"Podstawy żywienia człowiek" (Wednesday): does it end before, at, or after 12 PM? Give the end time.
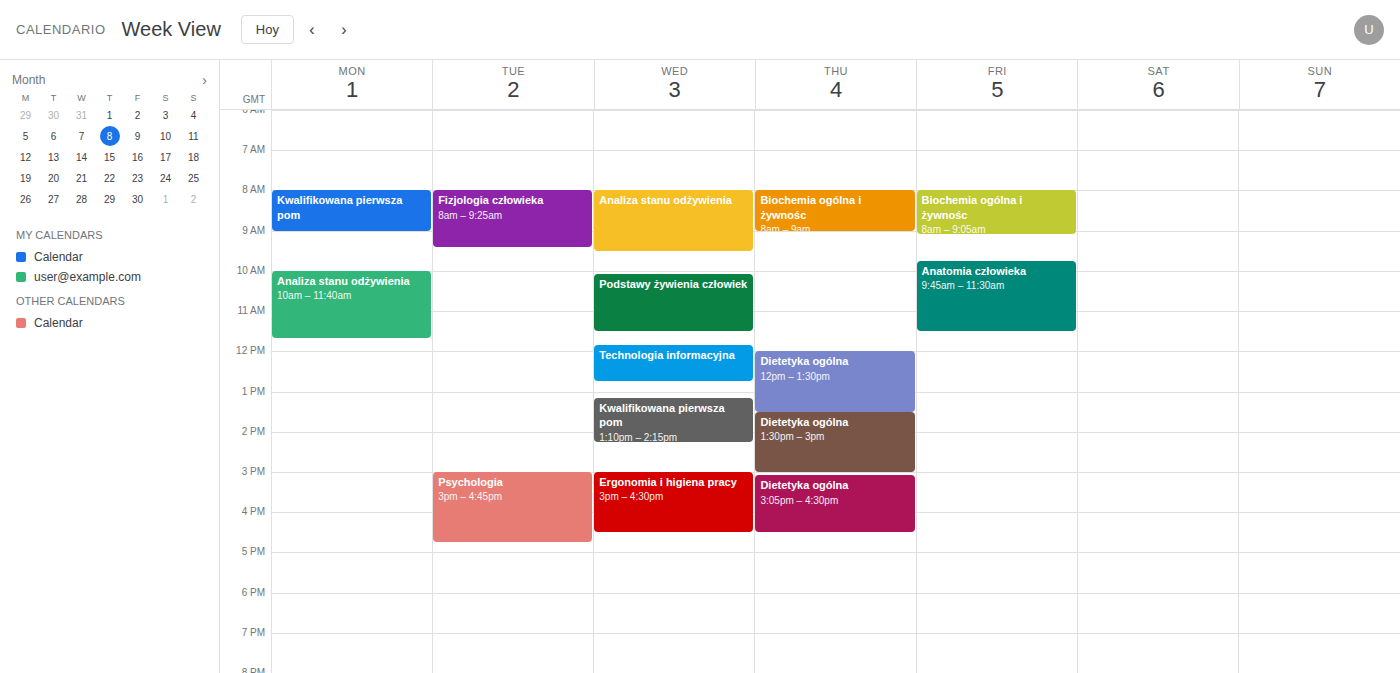
11:30 AM -- before 12 PM, 30 minutes above the 12 PM line.